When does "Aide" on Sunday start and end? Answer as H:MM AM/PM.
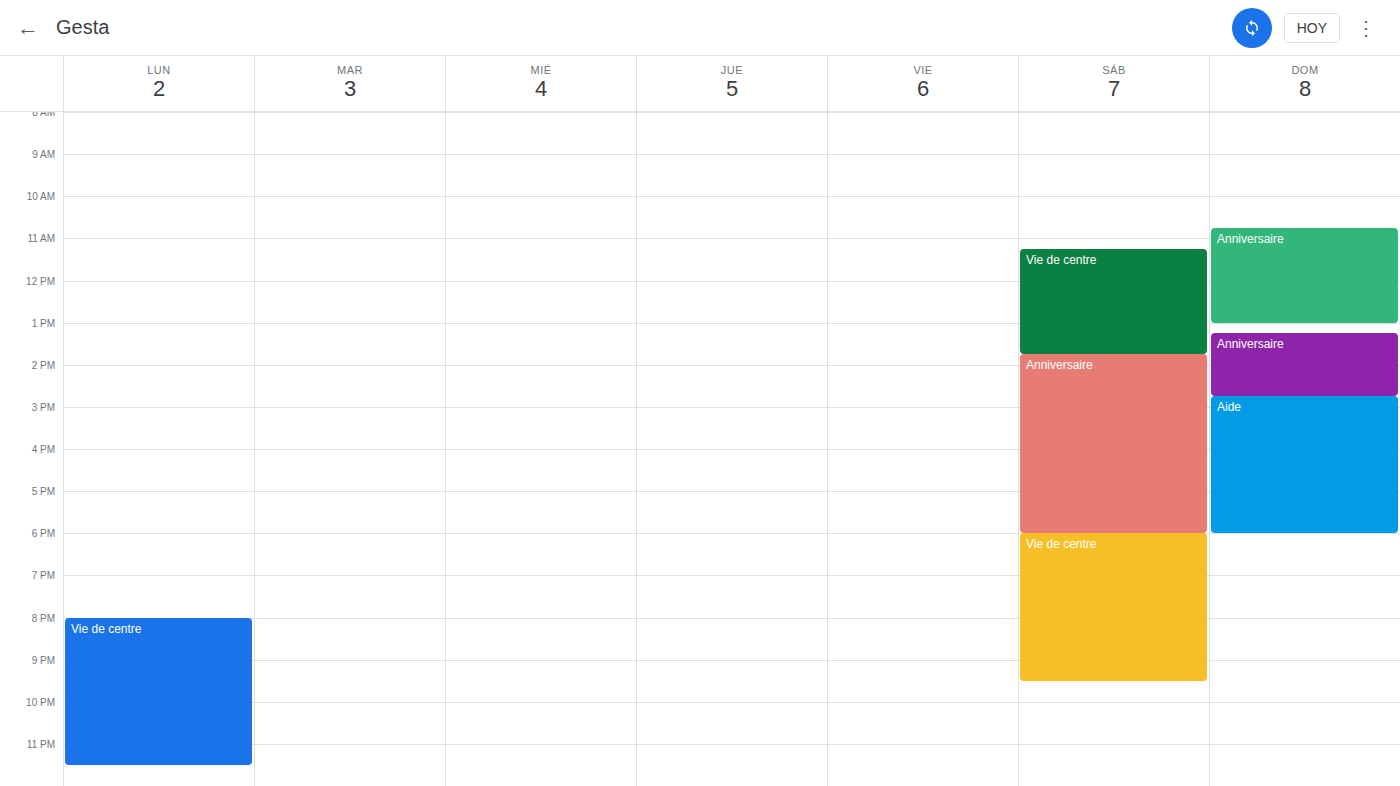
2:45 PM to 6:00 PM